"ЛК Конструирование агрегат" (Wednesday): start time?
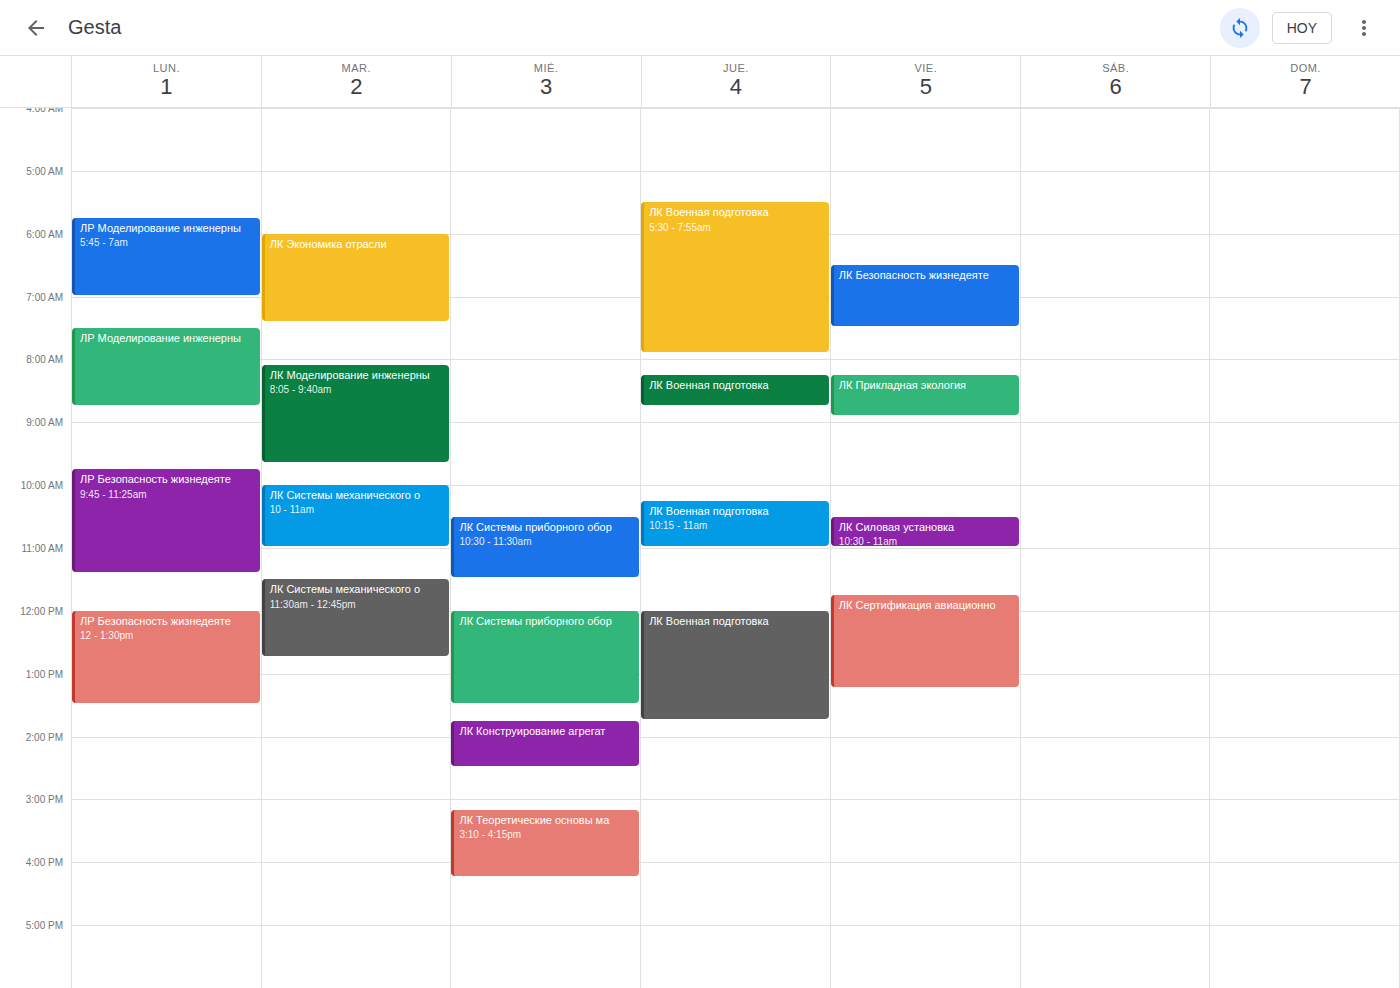
1:45 PM